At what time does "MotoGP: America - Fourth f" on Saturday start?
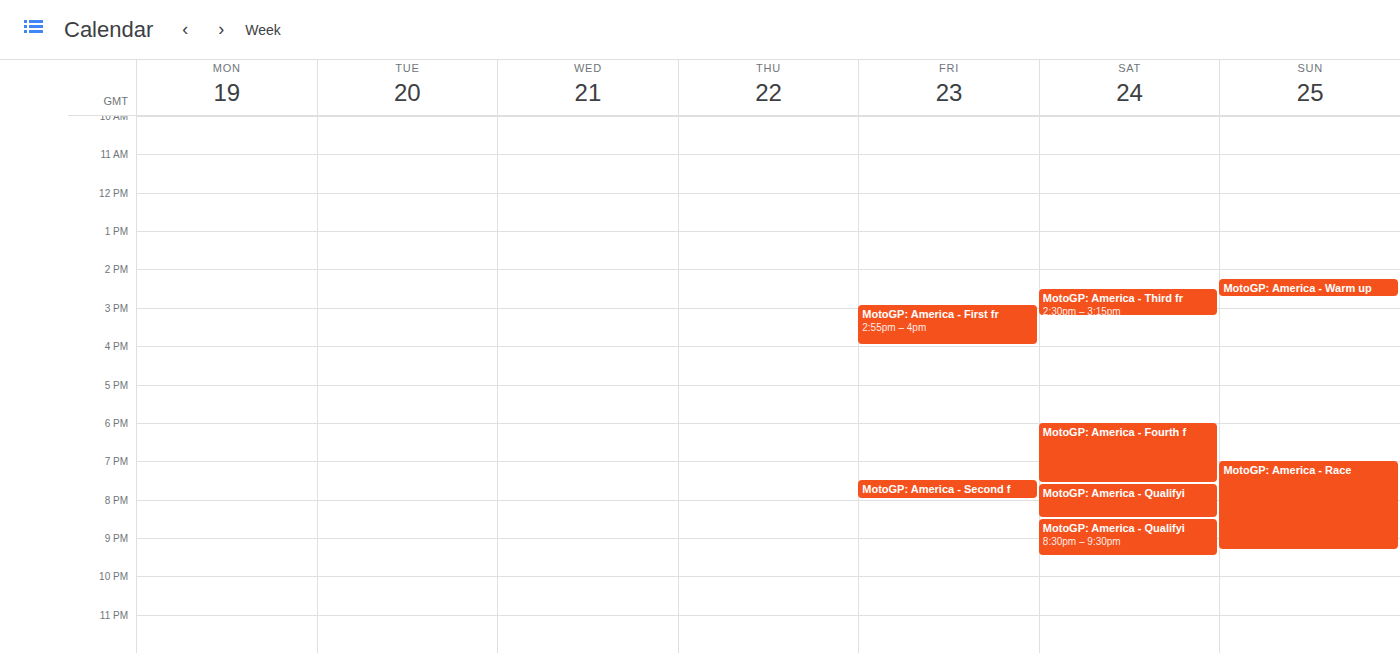
6:00 PM